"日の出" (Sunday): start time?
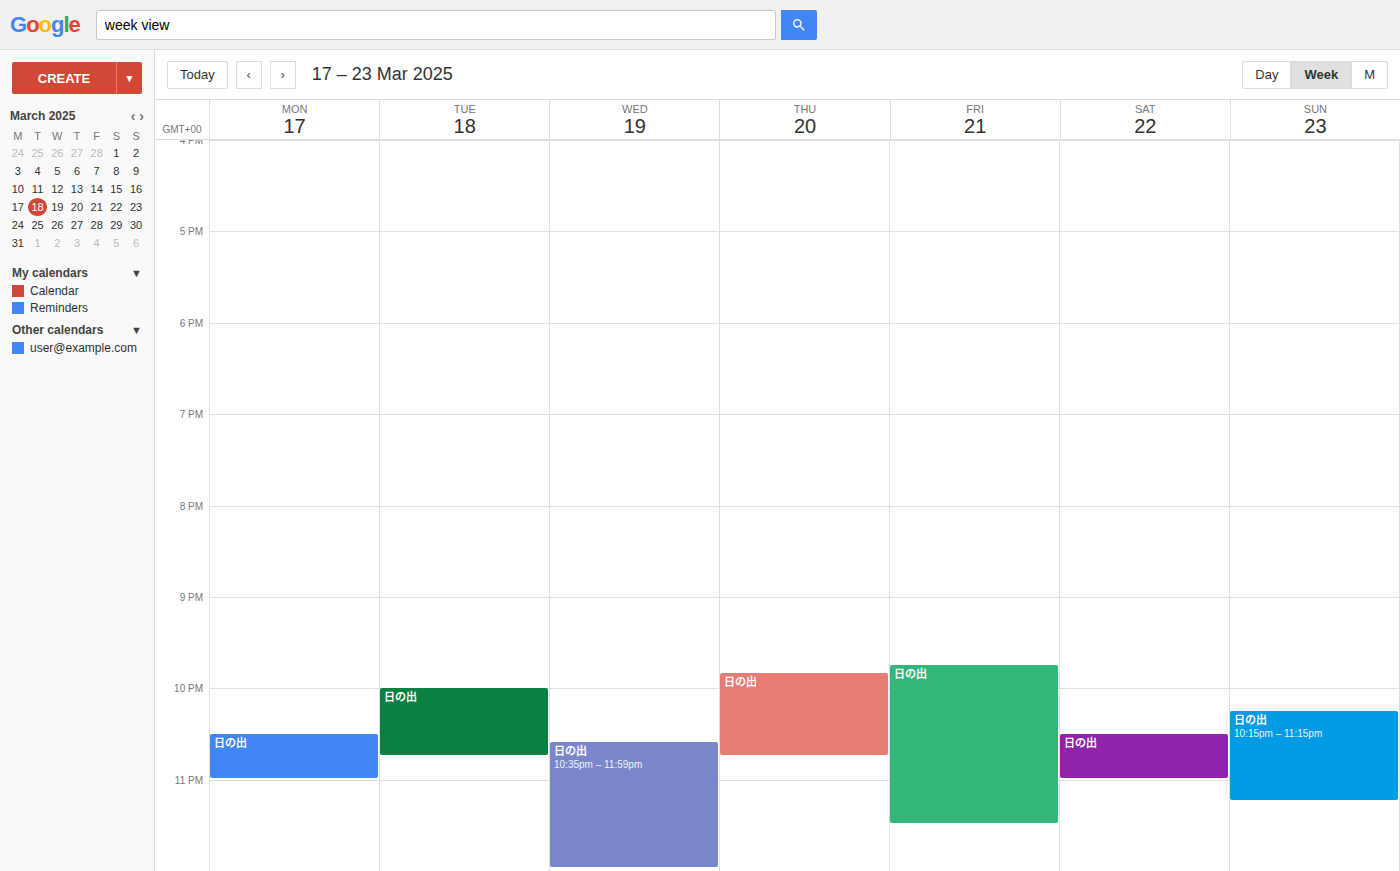
22:15